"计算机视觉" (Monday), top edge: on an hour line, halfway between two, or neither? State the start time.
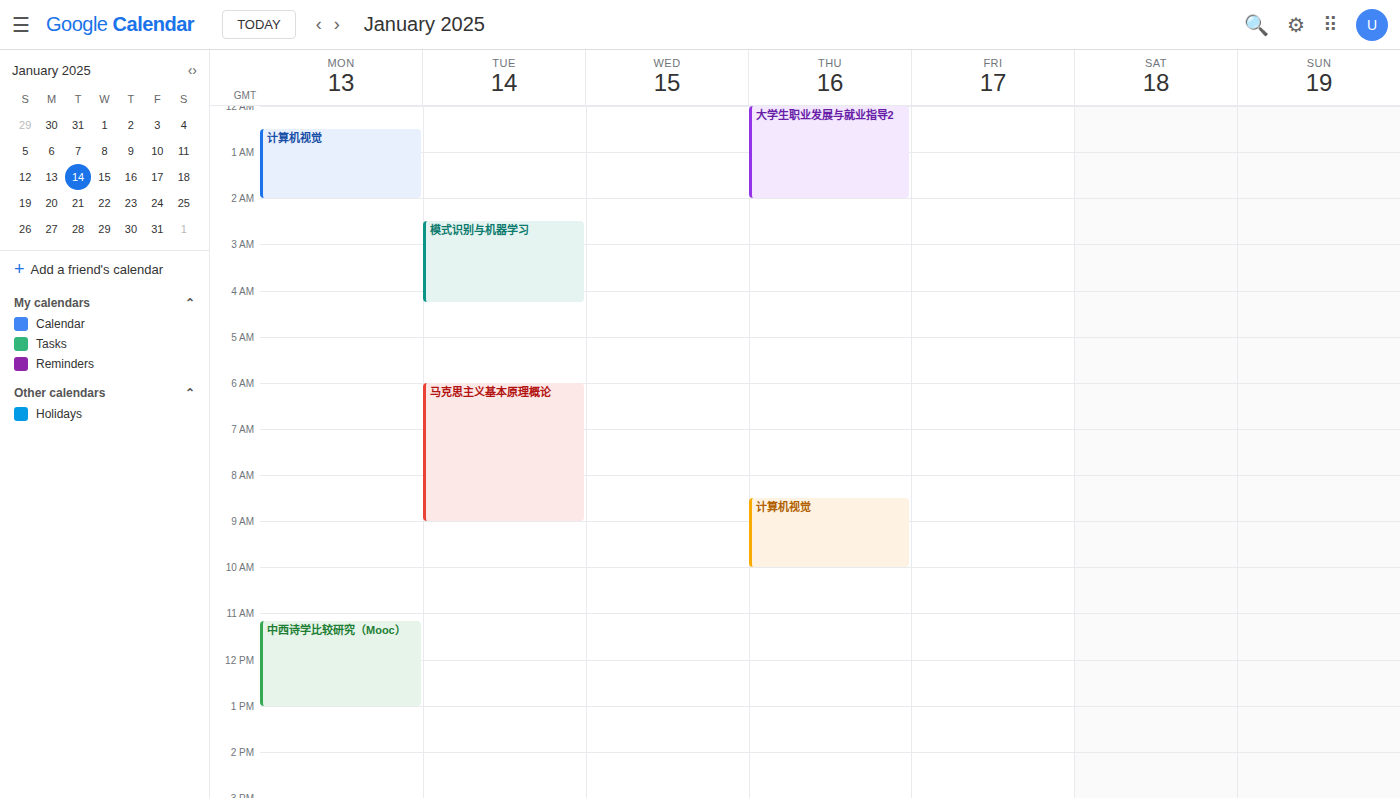
00:30 -- halfway between the 00:00 and 01:00 lines.